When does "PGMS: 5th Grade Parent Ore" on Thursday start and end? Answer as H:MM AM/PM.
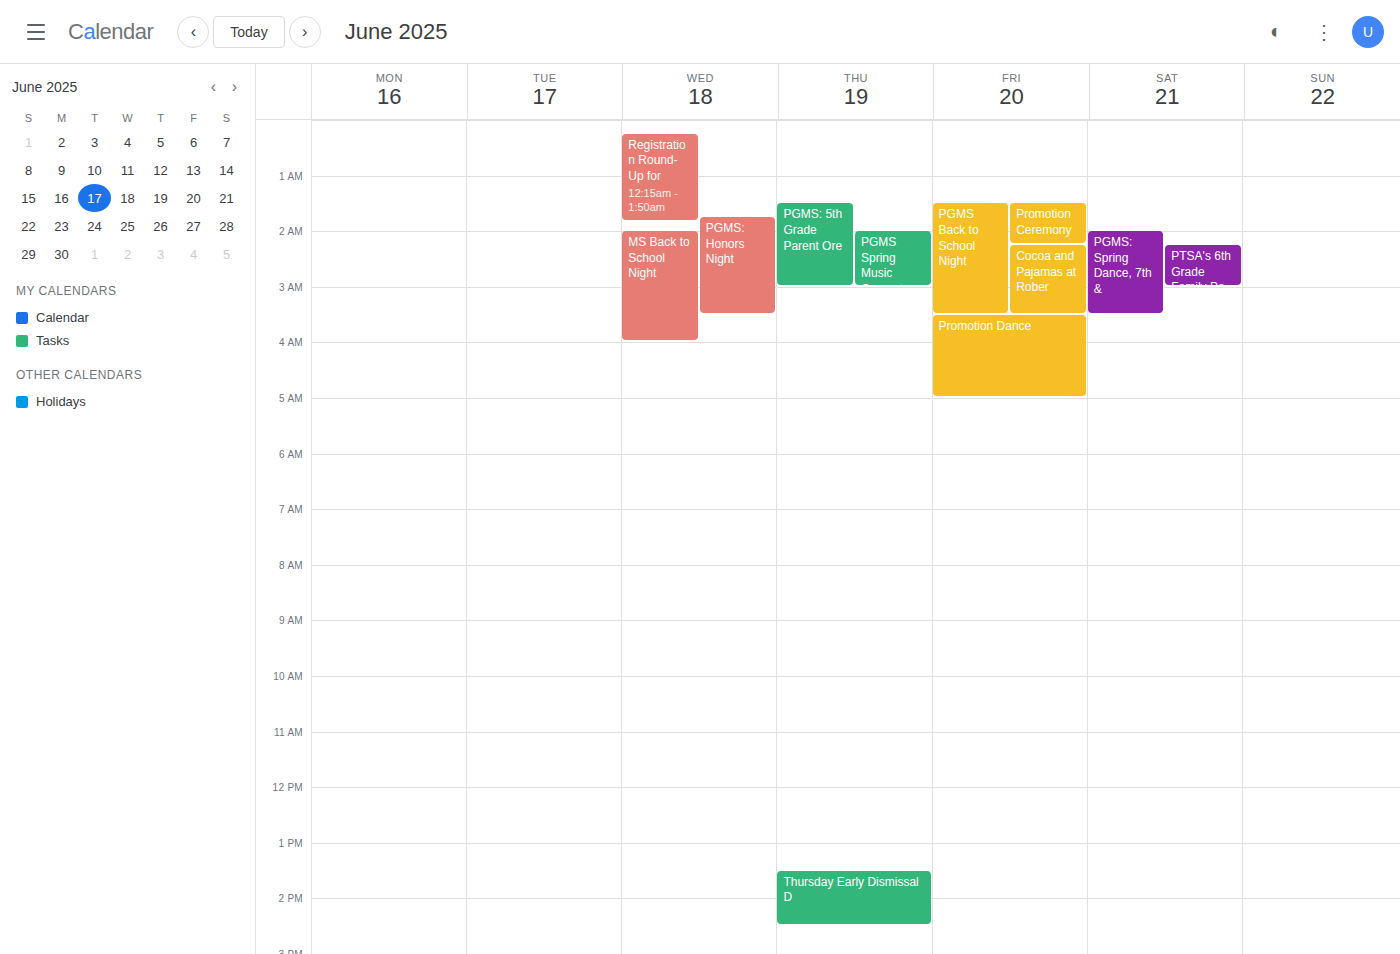
1:30 AM to 3:00 AM